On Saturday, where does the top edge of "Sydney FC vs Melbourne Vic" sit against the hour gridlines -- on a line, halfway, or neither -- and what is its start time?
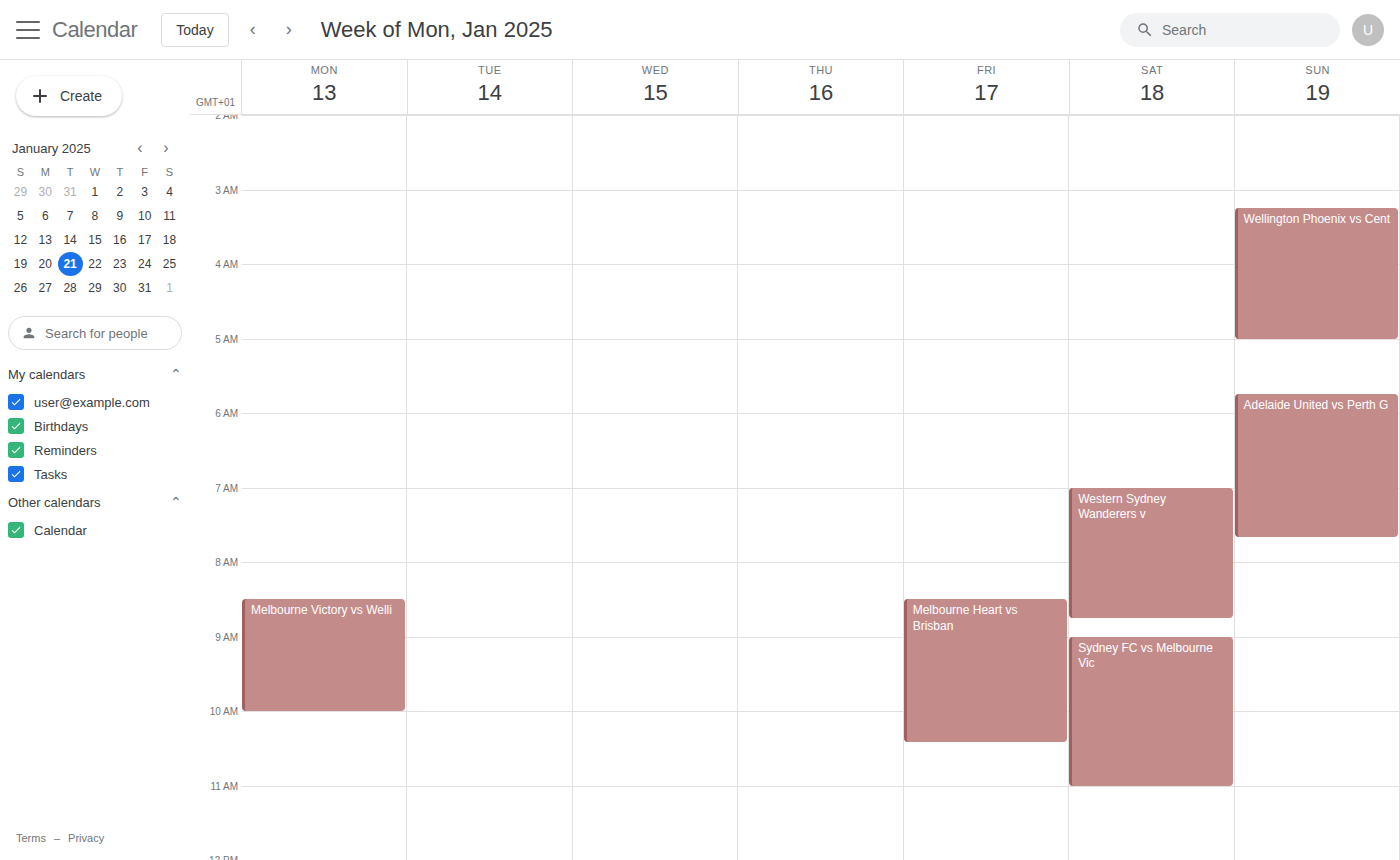
9:00 AM -- exactly on the 9 AM line.